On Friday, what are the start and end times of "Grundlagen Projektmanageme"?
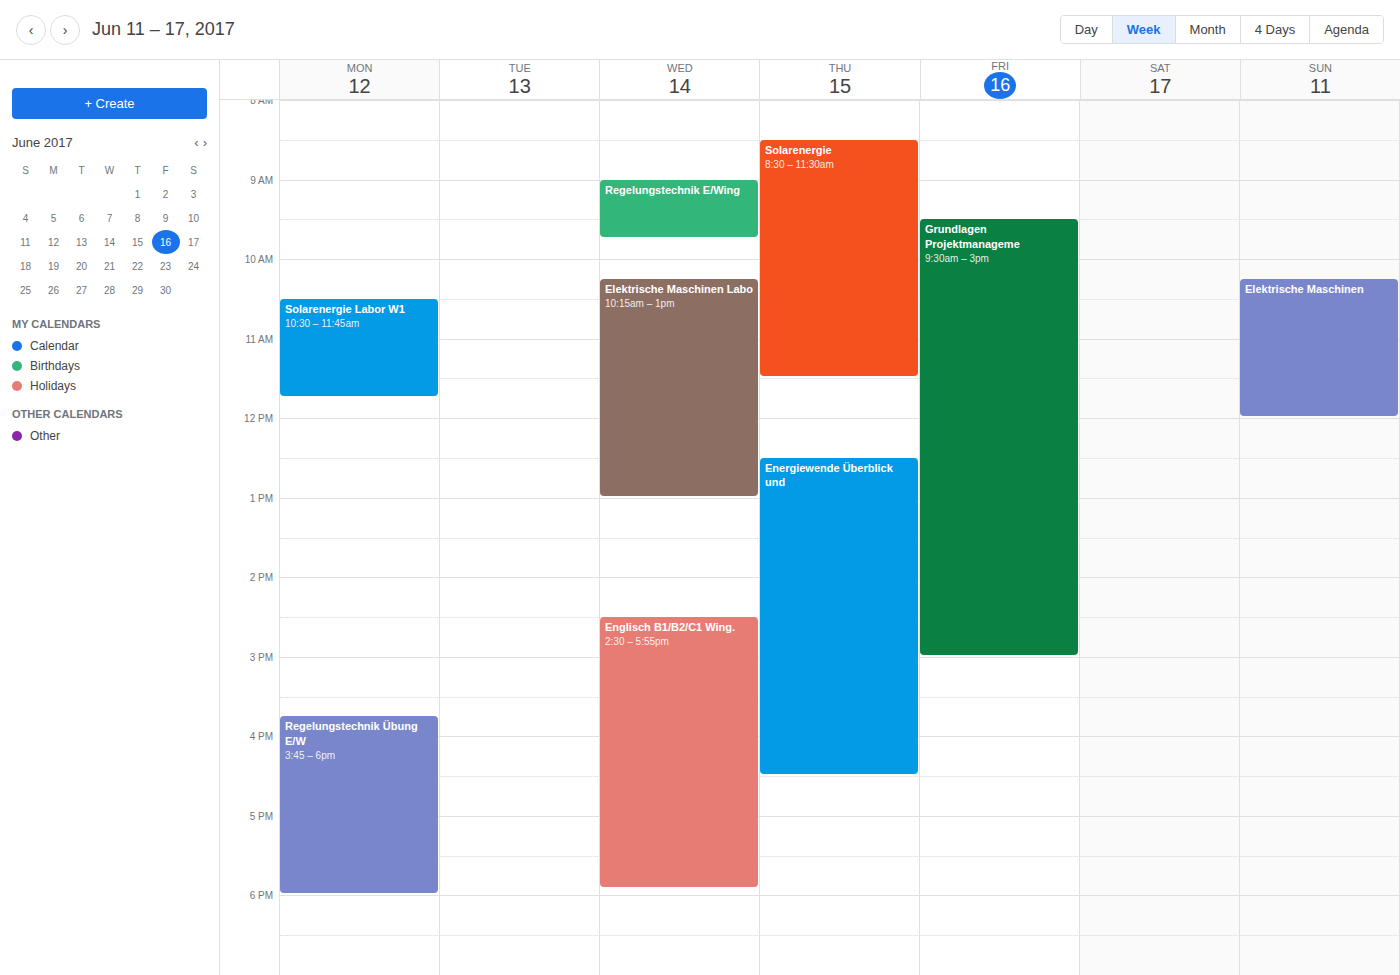
9:30 AM to 3:00 PM